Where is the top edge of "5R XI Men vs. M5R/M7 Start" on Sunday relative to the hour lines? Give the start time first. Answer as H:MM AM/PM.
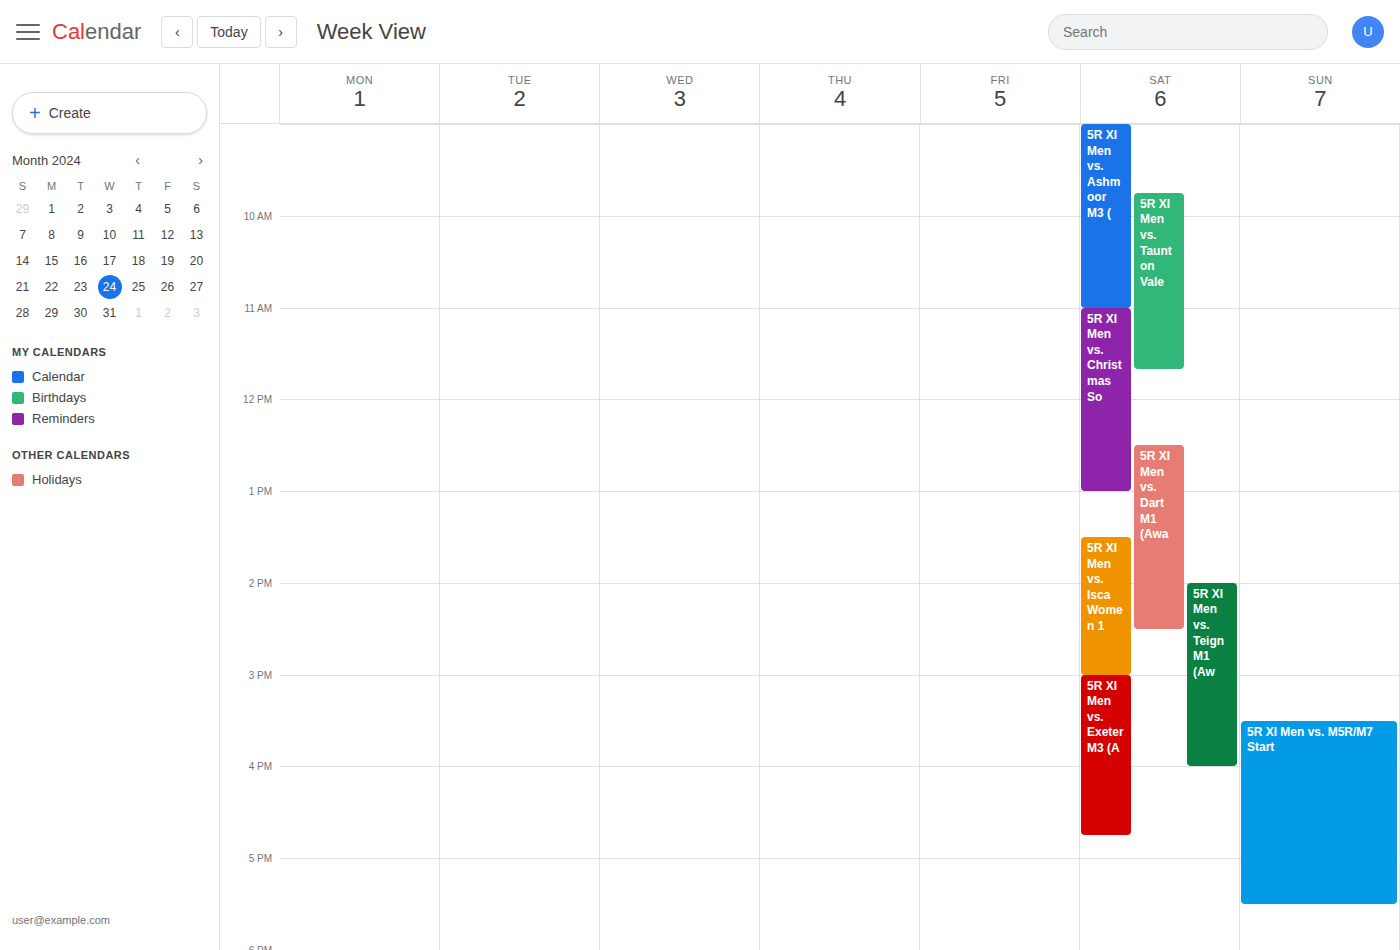
3:30 PM -- halfway between the 3 PM and 4 PM lines.